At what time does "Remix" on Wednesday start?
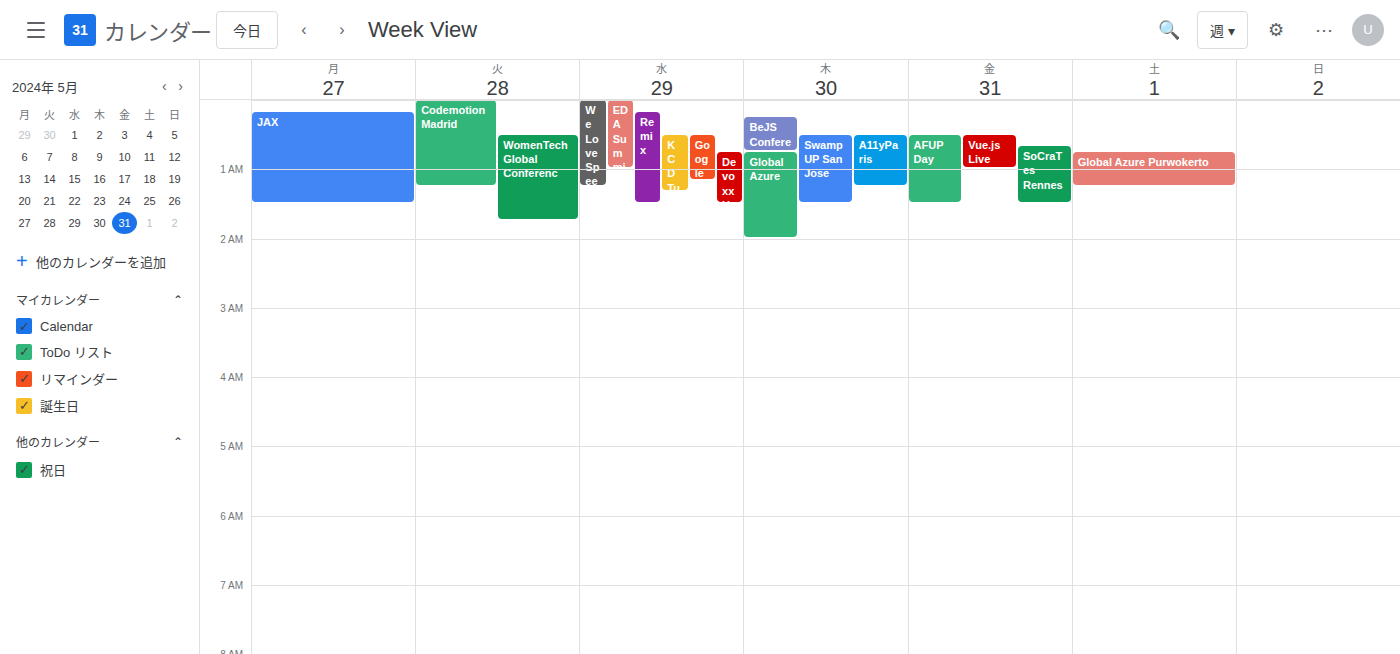
12:10 AM